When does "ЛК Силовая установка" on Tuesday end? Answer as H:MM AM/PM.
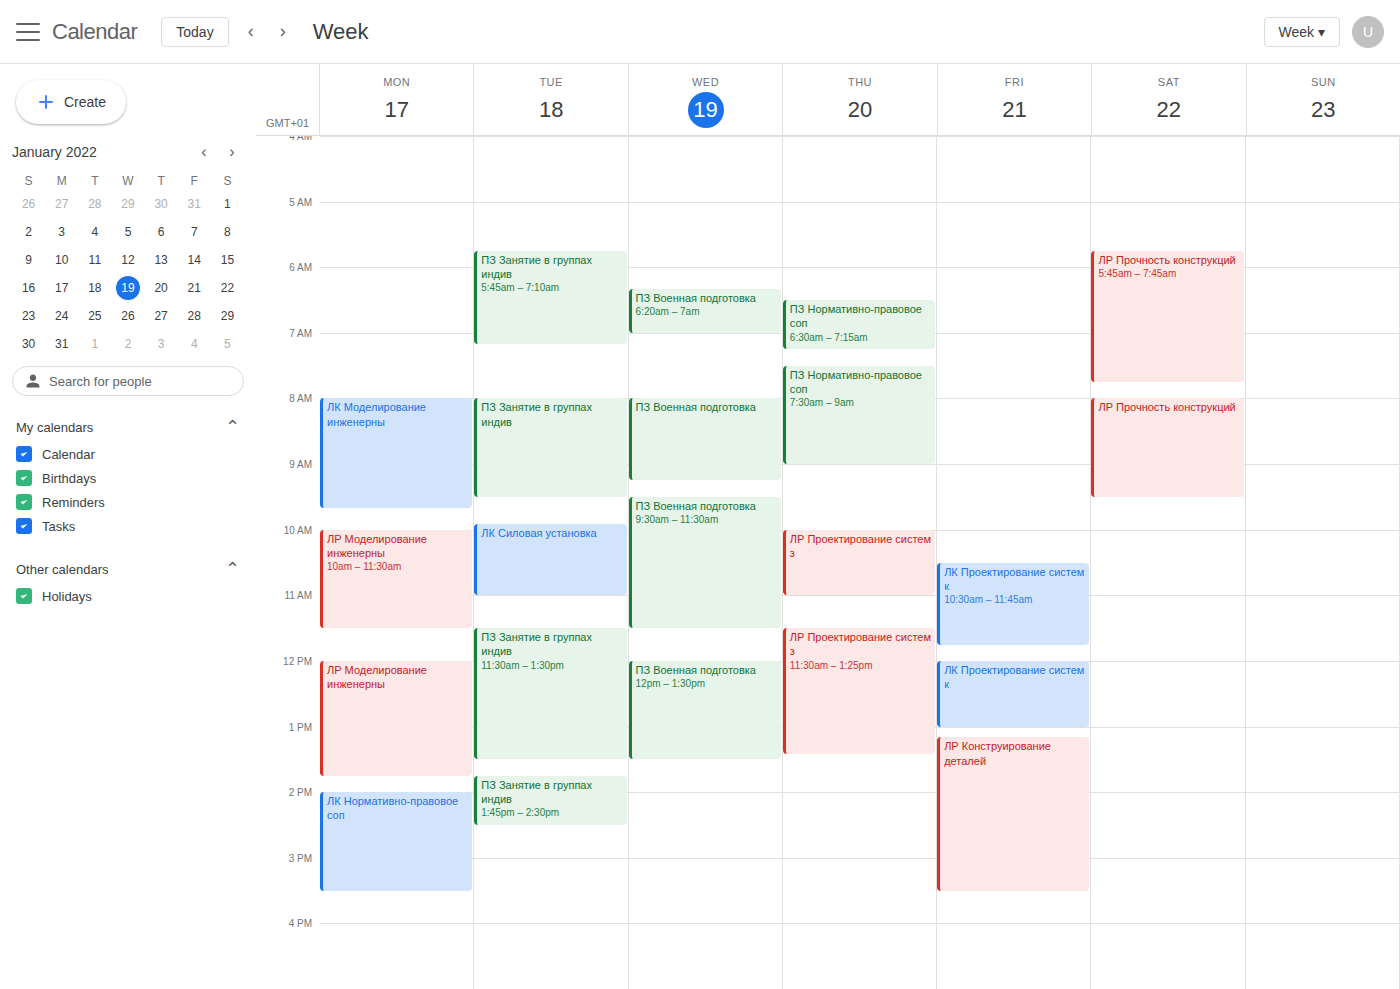
11:00 AM